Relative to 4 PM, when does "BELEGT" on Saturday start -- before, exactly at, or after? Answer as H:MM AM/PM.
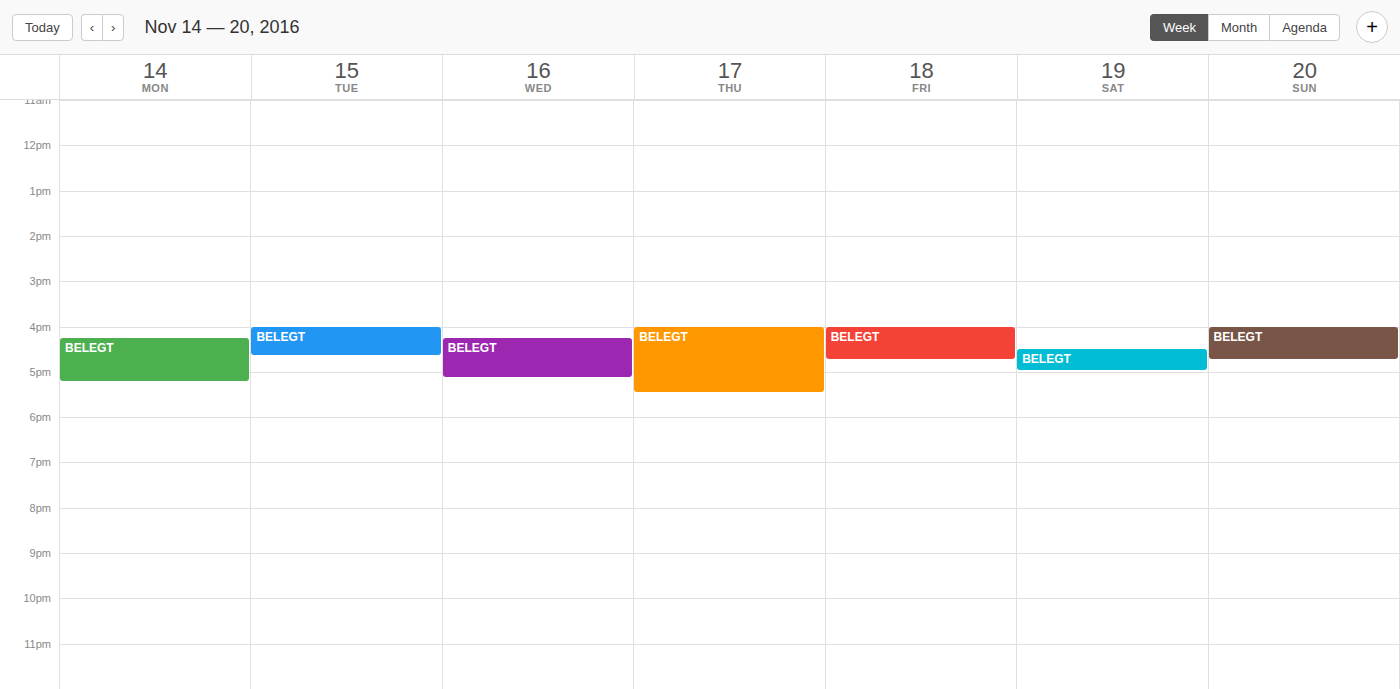
4:30 PM -- after 4 PM, 30 minutes below the 4 PM line.